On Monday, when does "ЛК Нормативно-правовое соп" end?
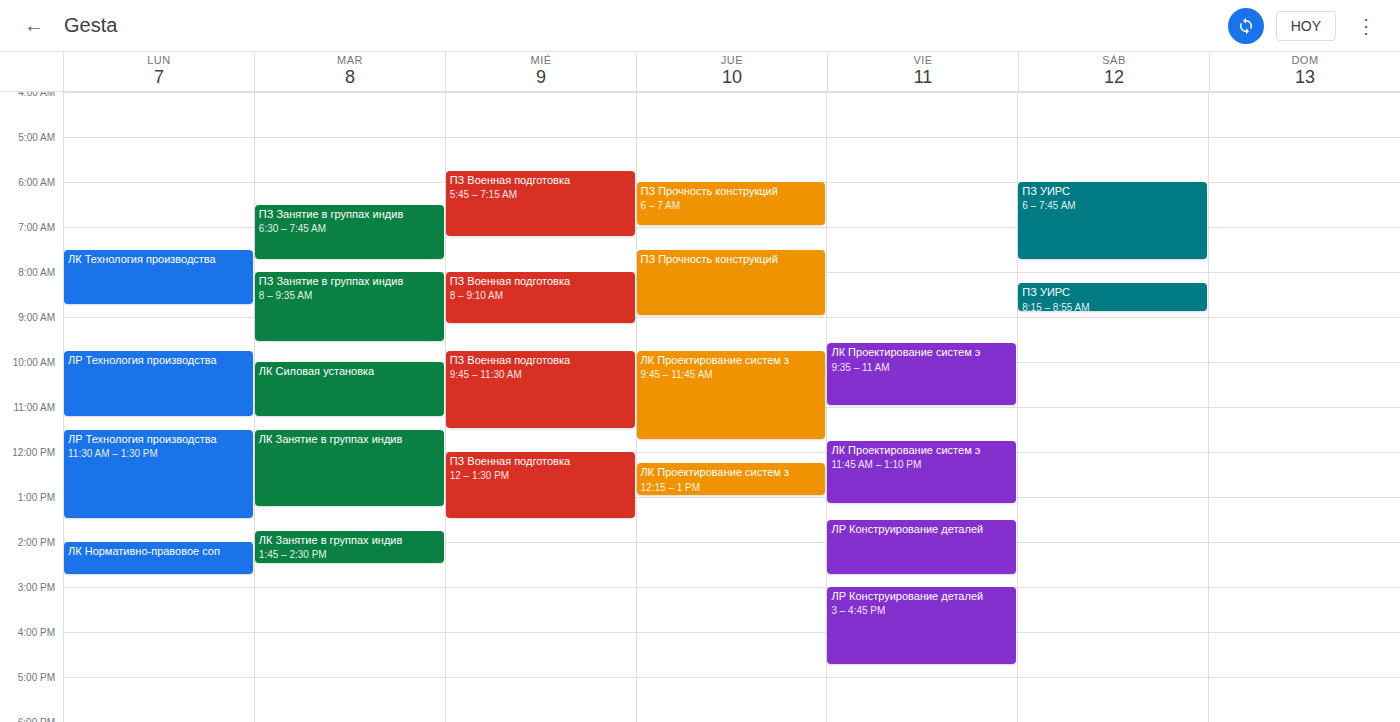
2:45 PM